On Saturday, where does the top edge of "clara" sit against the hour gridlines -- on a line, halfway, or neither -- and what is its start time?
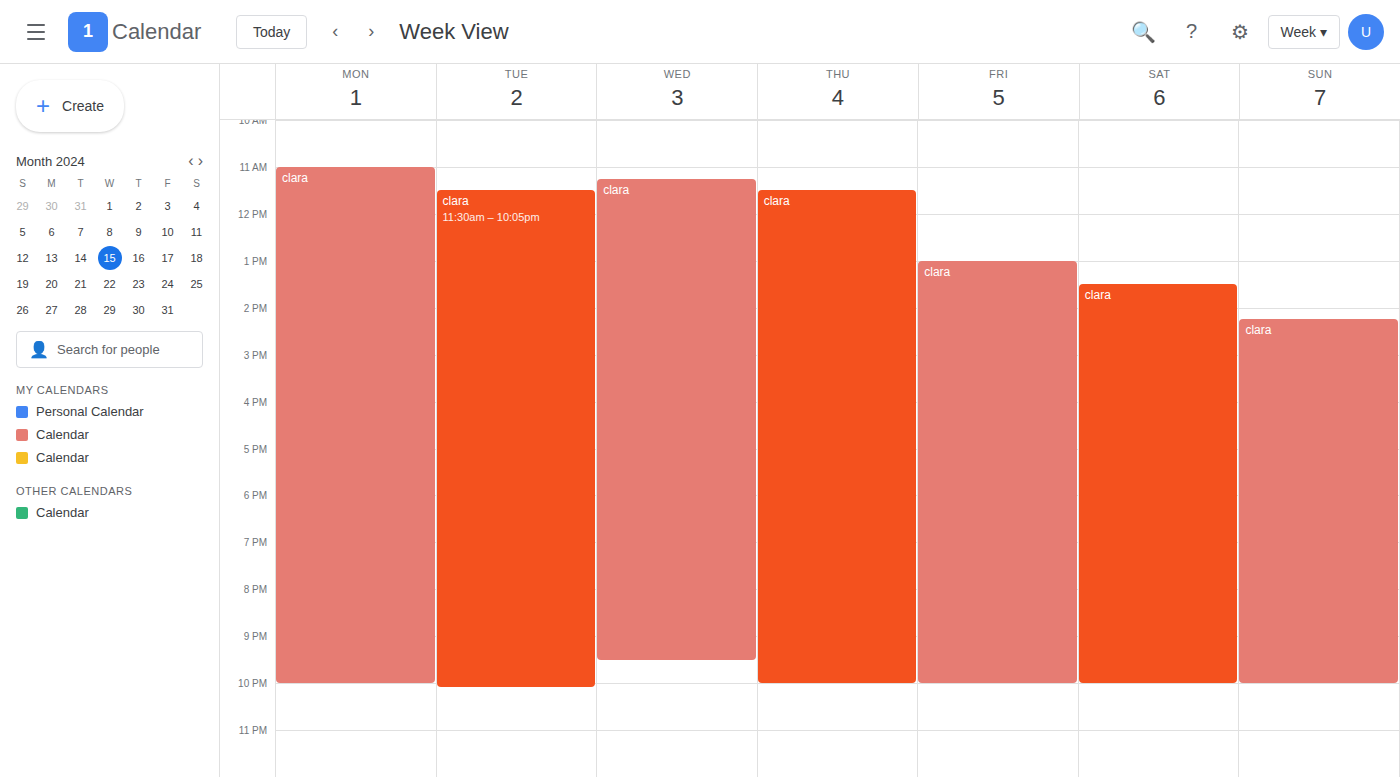
1:30 PM -- halfway between the 1 PM and 2 PM lines.